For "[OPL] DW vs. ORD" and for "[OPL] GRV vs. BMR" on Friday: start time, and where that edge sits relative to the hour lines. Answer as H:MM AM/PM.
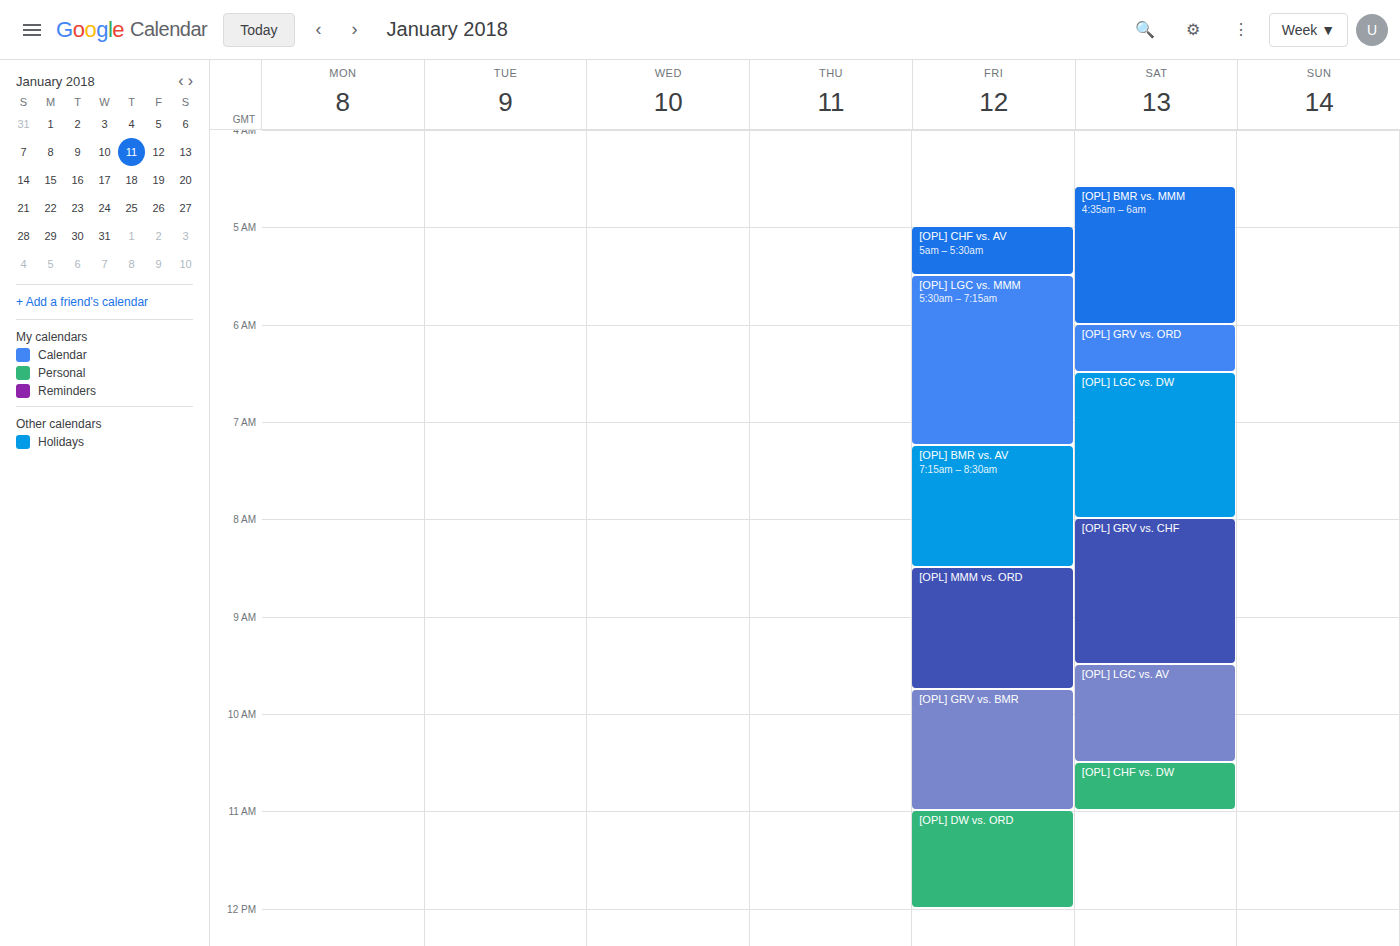
"[OPL] DW vs. ORD": 11:00 AM, exactly on the 11 AM line. "[OPL] GRV vs. BMR": 9:45 AM, neither: three quarters of the way from the 9 AM line to the 10 AM line.